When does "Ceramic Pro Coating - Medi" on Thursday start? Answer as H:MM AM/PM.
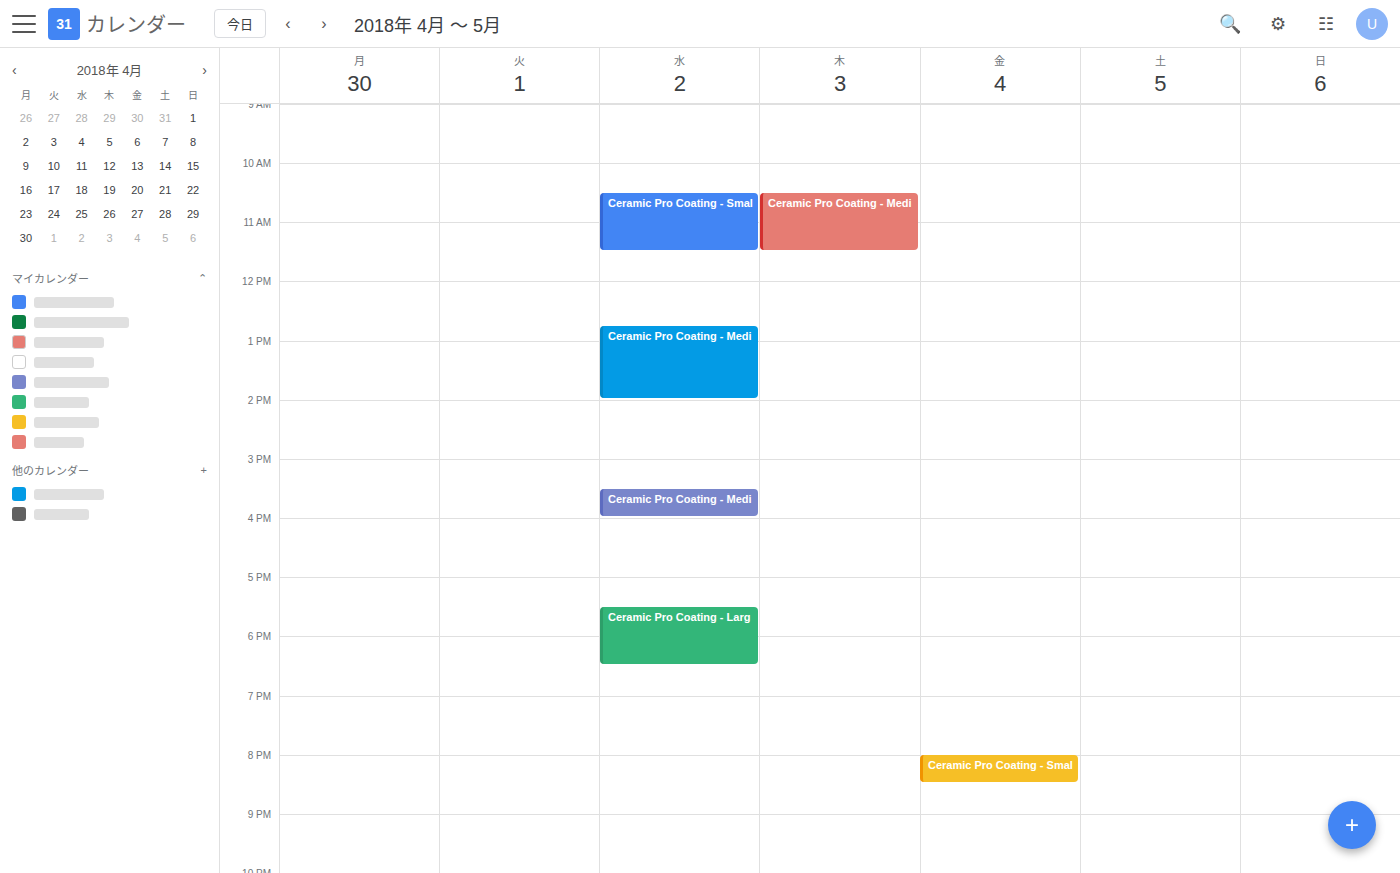
10:30 AM